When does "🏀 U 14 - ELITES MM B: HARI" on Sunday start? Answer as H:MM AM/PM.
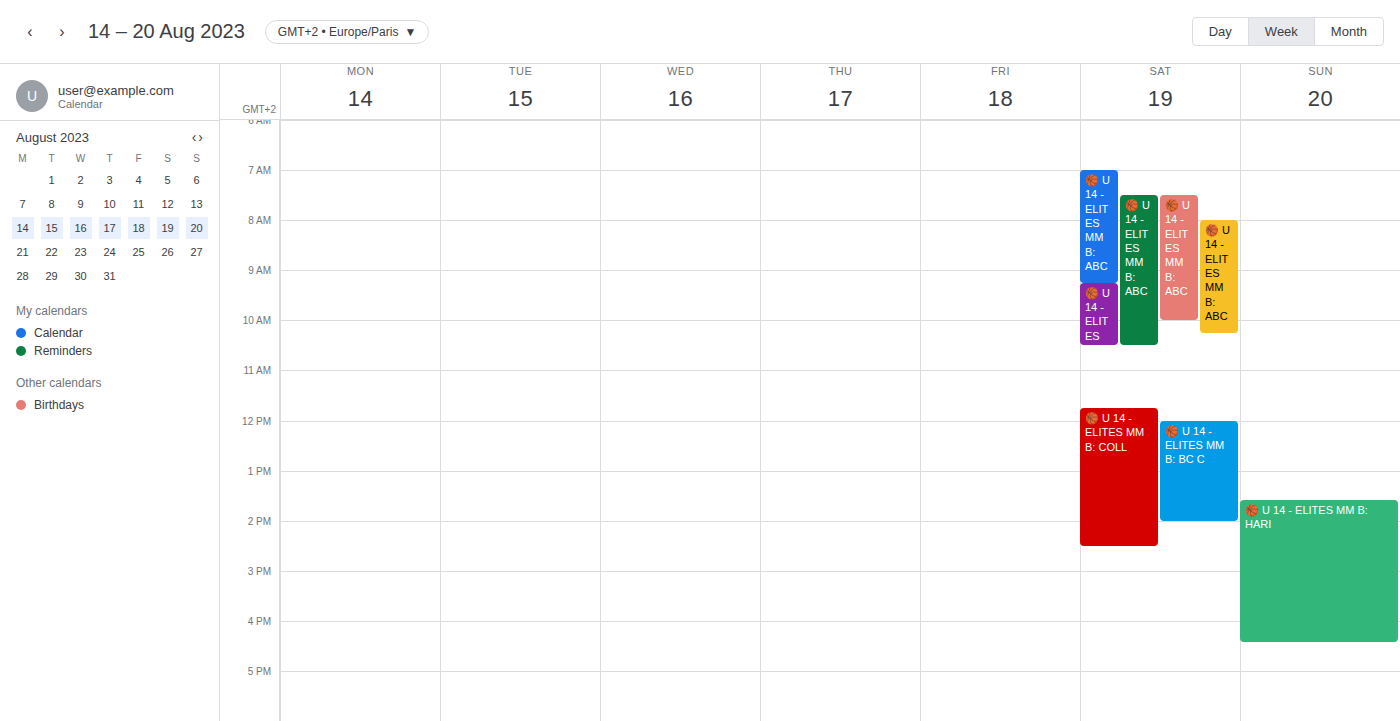
1:35 PM